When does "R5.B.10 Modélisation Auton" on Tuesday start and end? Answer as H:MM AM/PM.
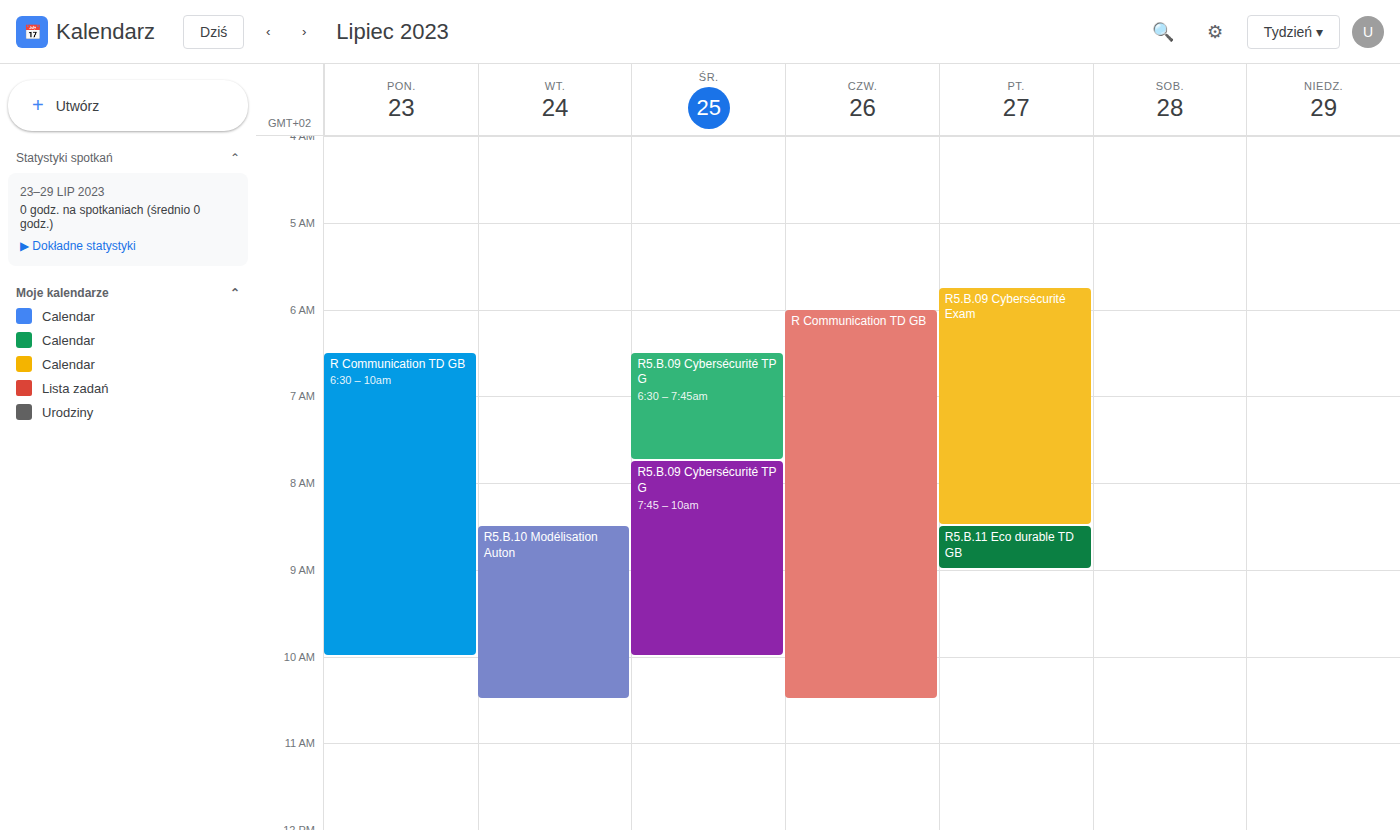
8:30 AM to 10:30 AM